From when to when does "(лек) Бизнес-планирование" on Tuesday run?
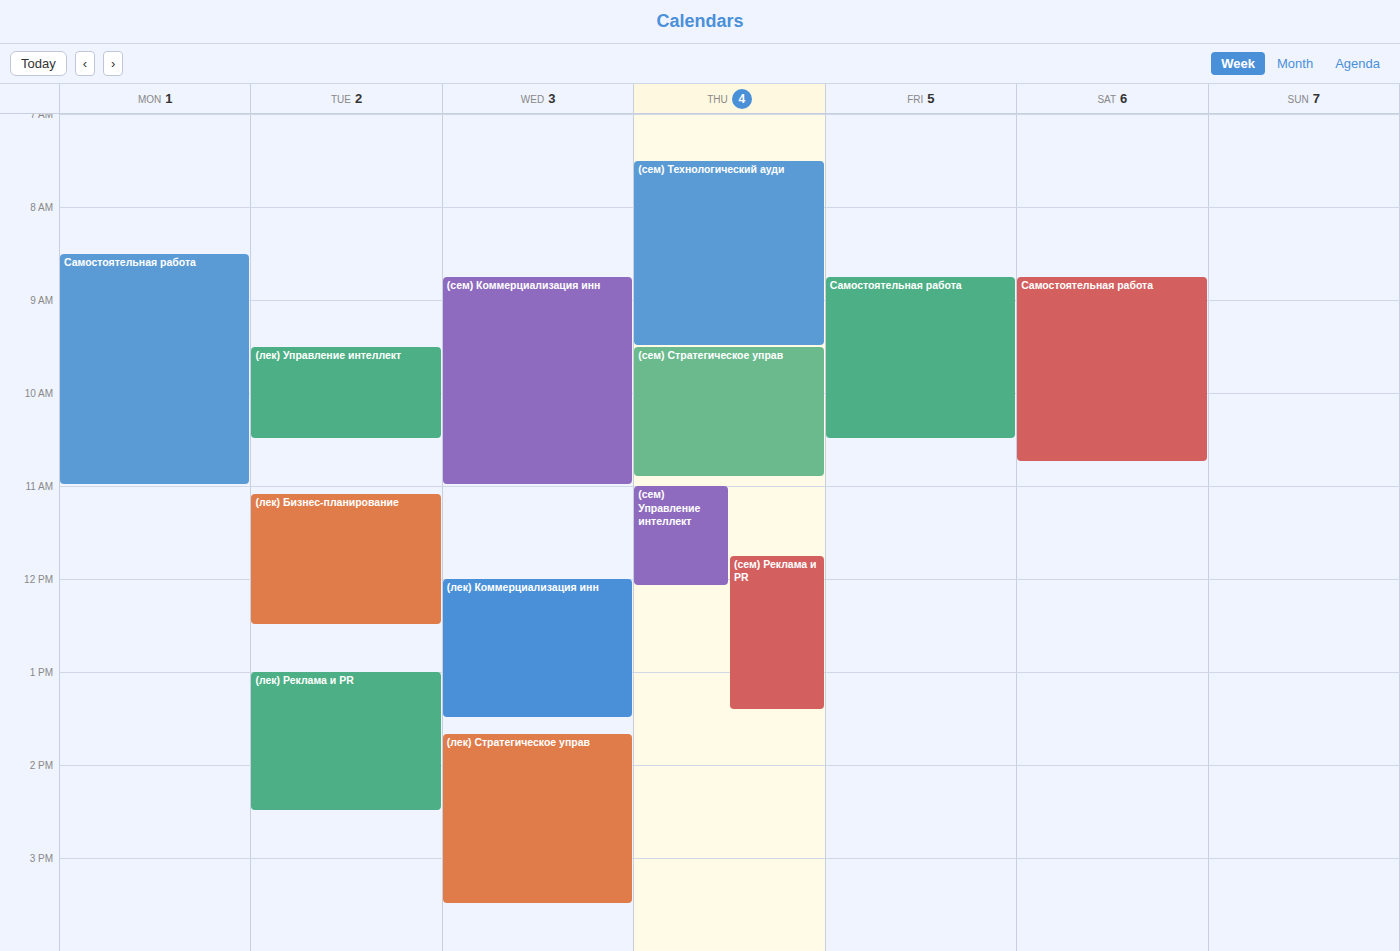
11:05 AM to 12:30 PM